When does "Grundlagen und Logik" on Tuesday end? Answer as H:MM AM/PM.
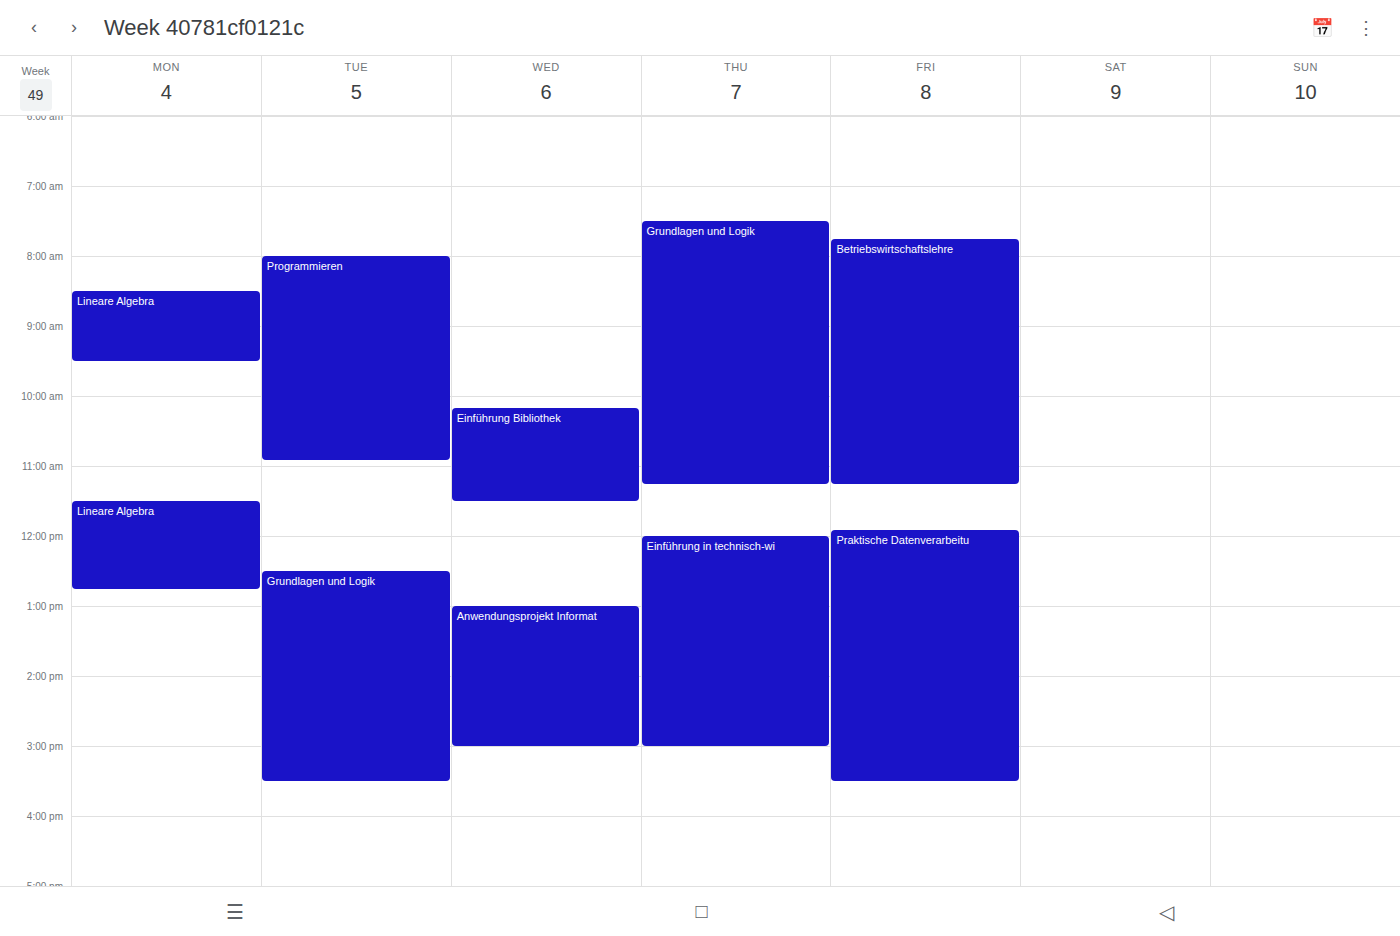
3:30 PM